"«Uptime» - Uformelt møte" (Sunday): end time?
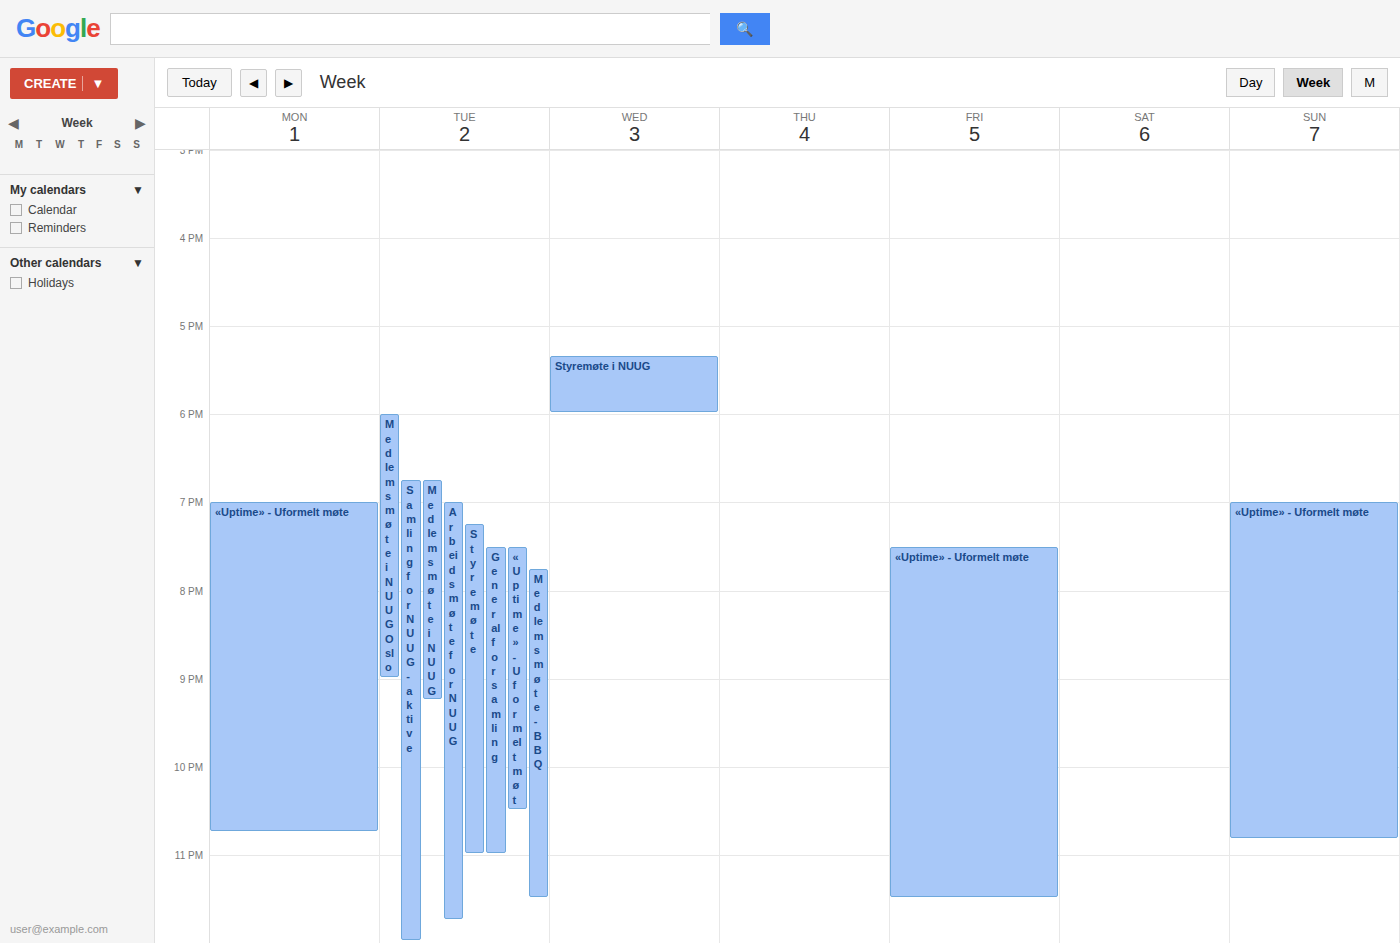
22:50